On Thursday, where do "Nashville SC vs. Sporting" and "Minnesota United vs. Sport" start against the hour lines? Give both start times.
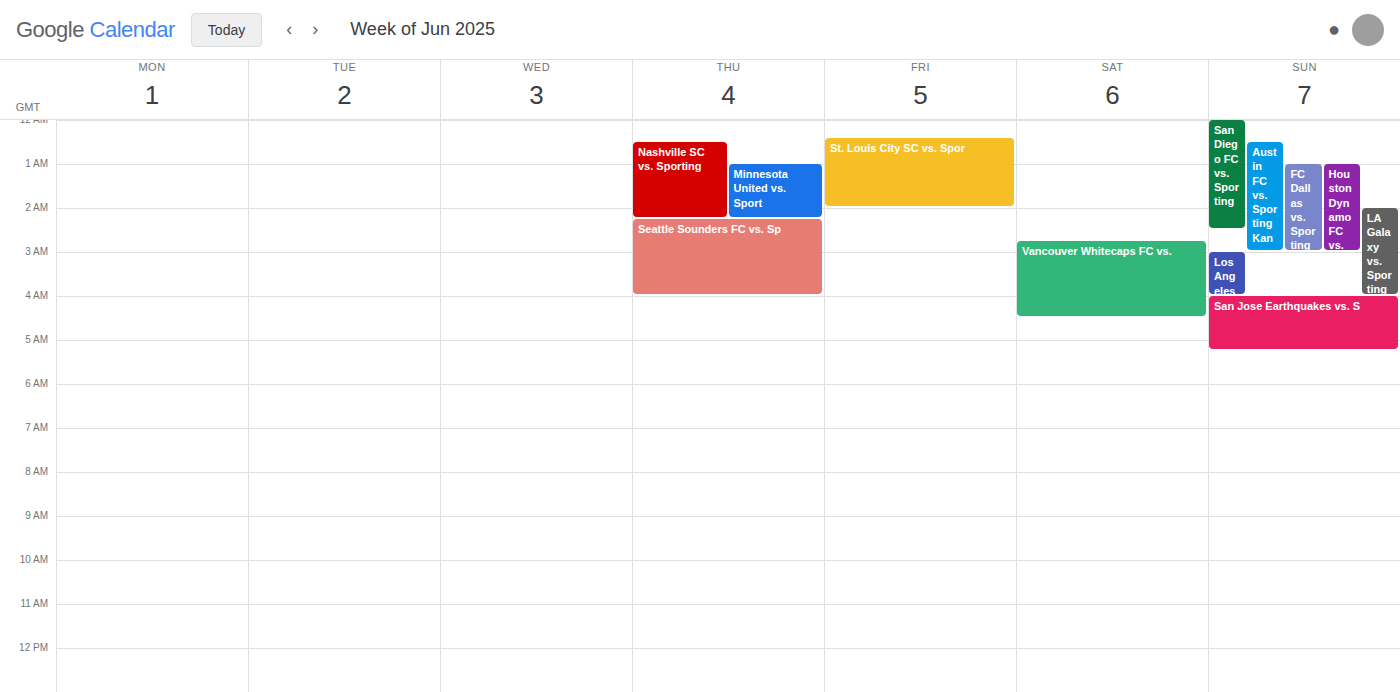
"Nashville SC vs. Sporting": 12:30 AM, halfway between the 12 AM and 1 AM lines. "Minnesota United vs. Sport": 1:00 AM, exactly on the 1 AM line.